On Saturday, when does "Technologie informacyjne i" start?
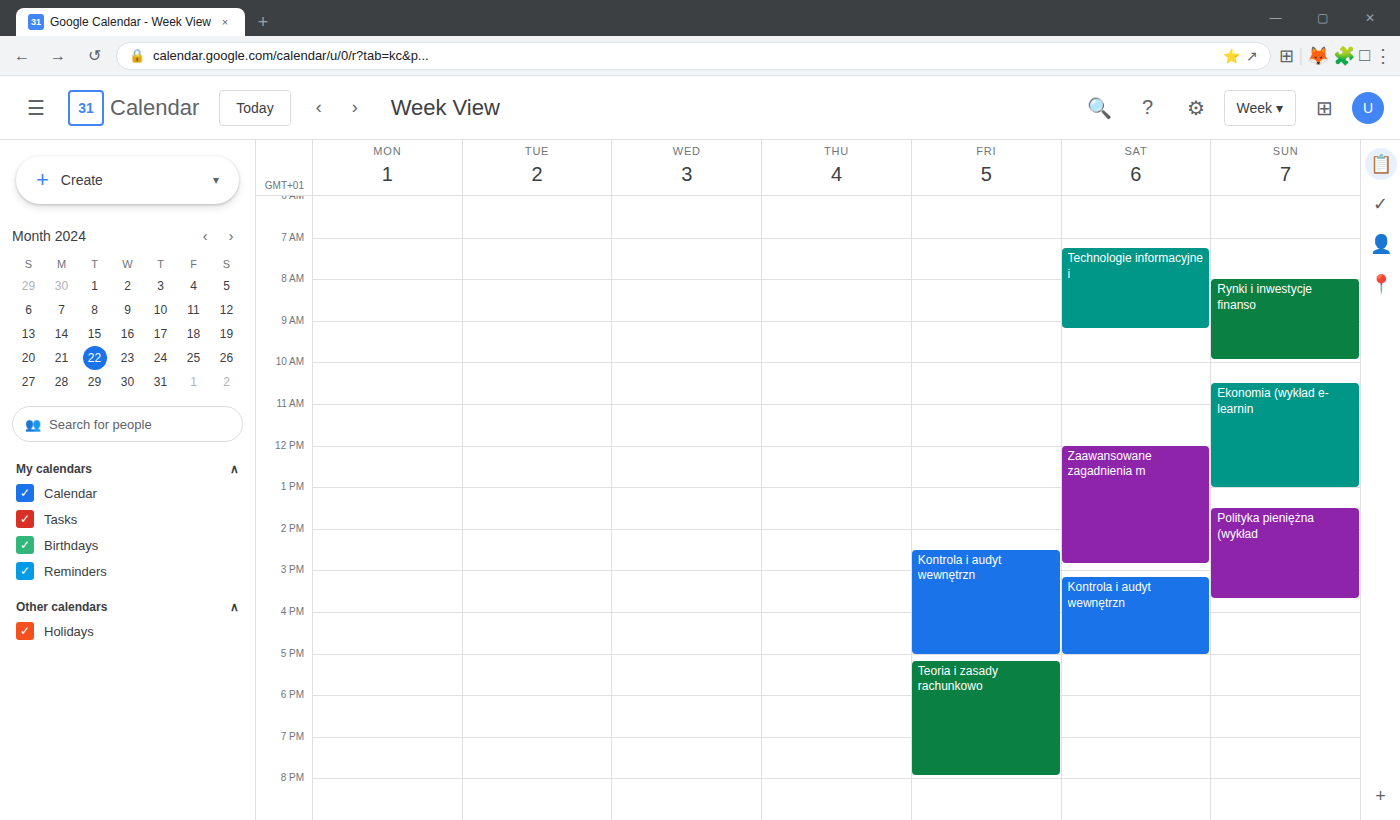
7:15 AM